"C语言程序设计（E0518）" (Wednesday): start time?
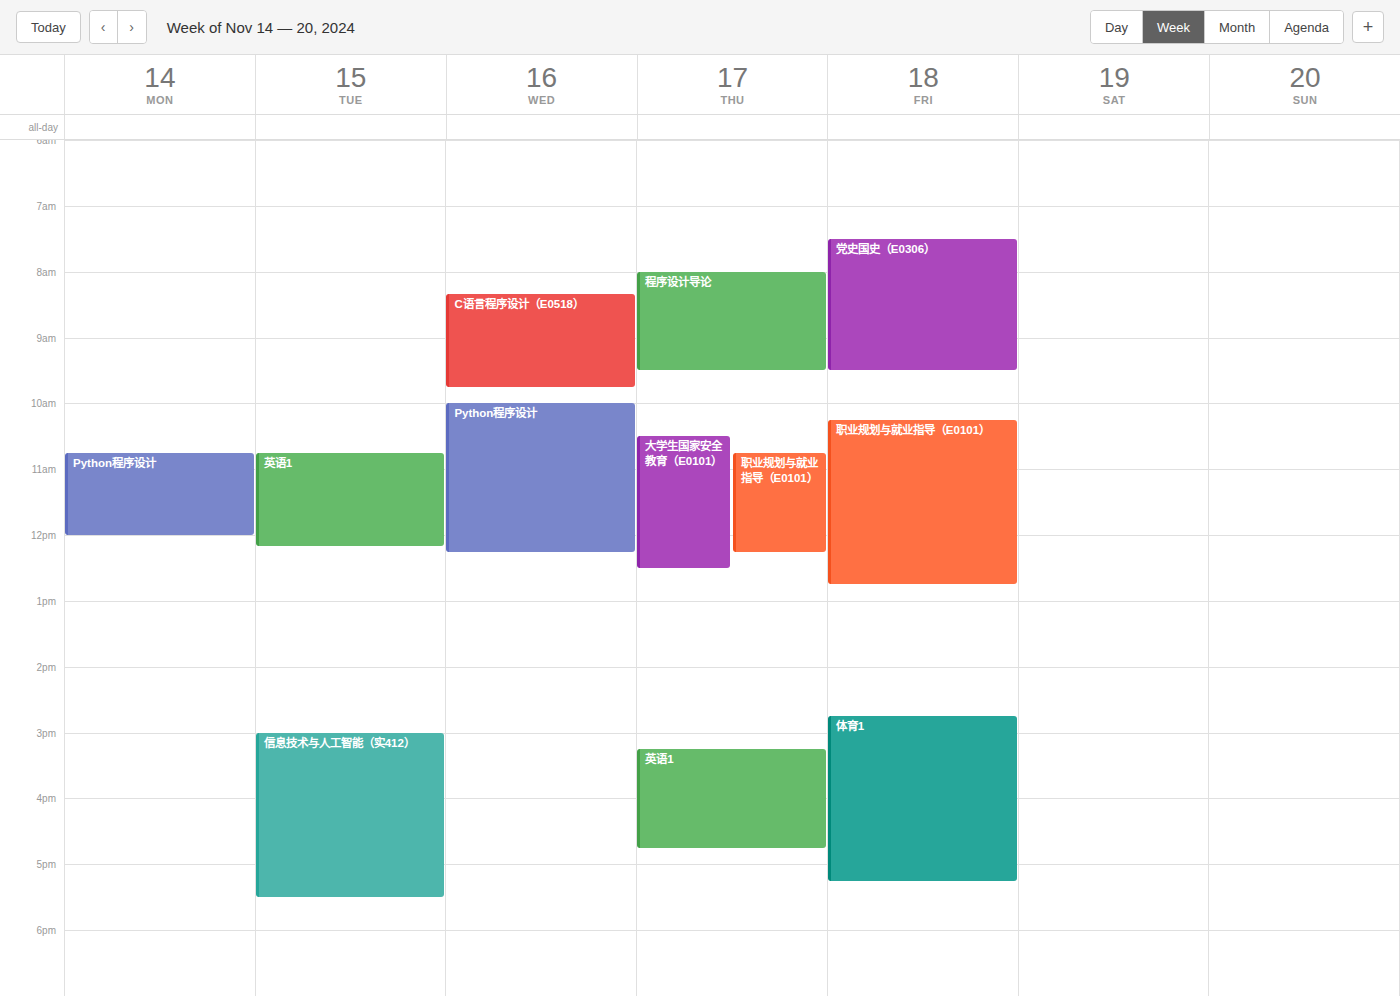
8:20 AM